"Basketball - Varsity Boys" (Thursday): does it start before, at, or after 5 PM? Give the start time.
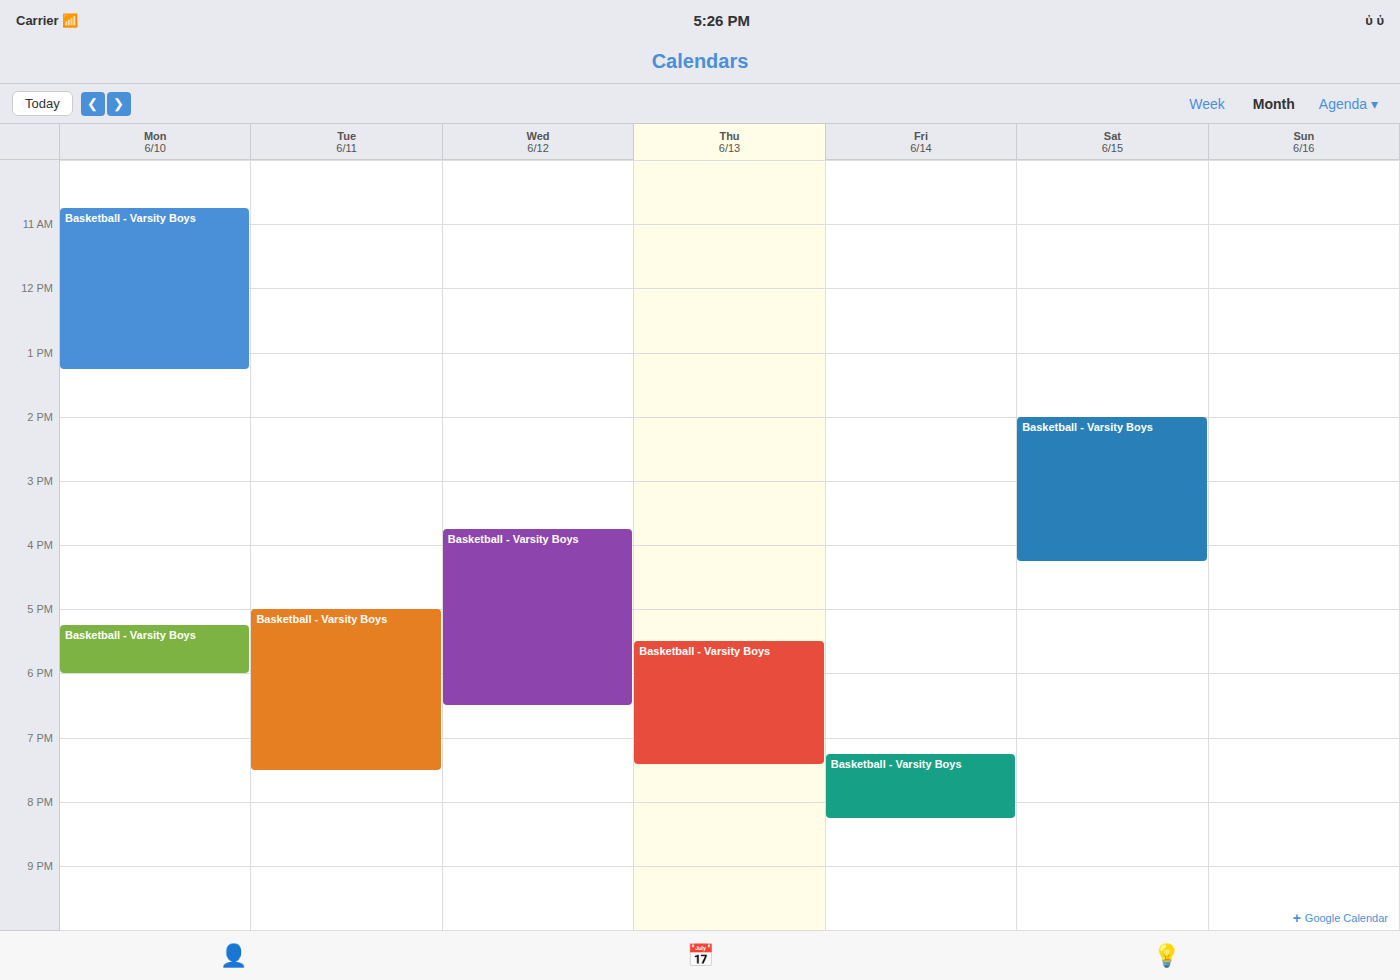
5:30 PM -- after 5 PM, 30 minutes below the 5 PM line.